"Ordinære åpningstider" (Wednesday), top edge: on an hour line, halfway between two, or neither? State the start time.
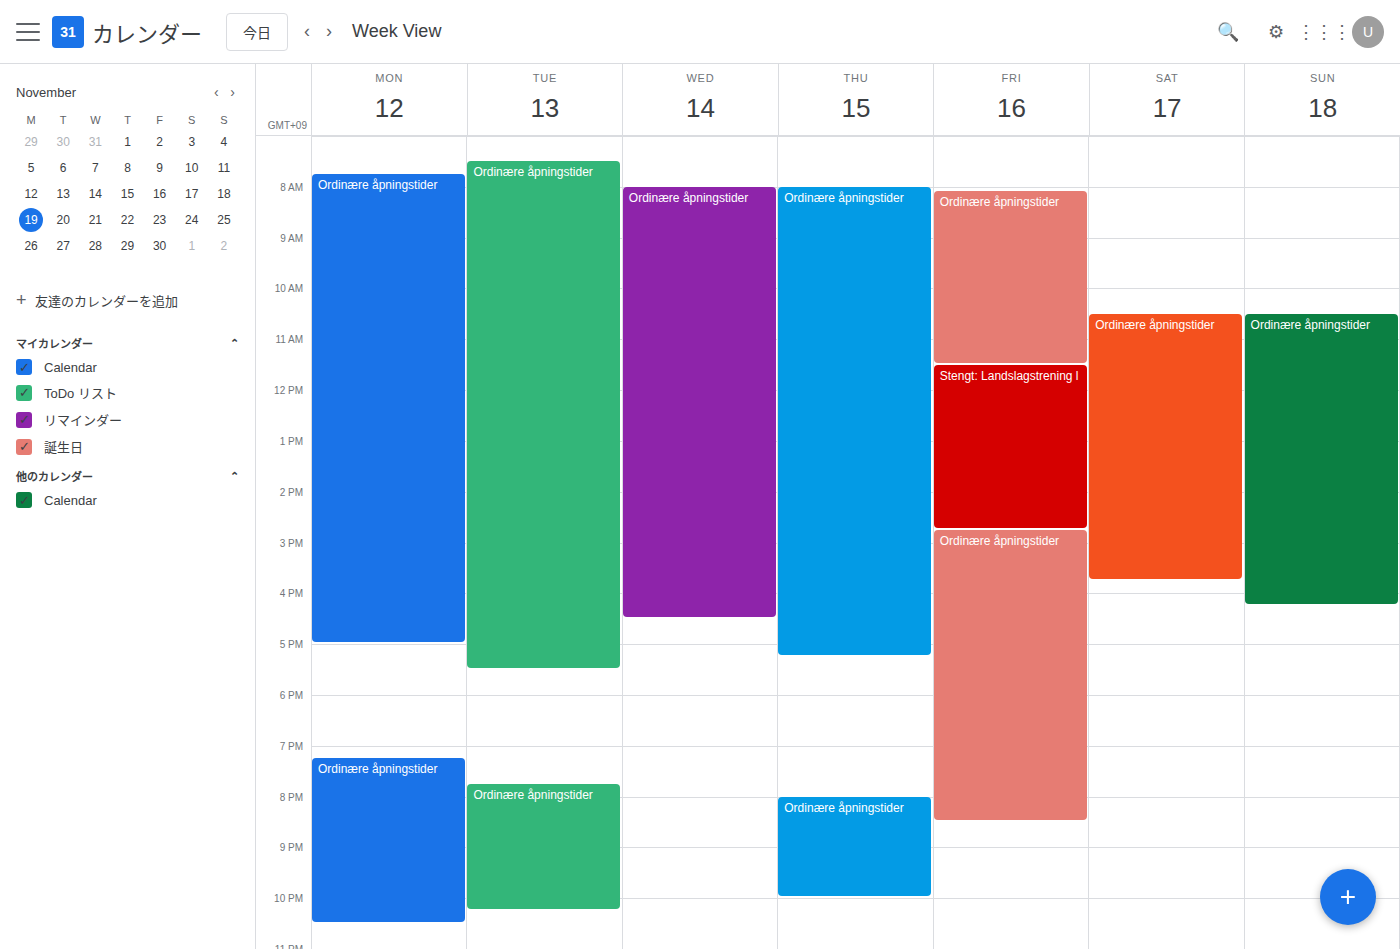
08:00 -- exactly on the 08:00 line.